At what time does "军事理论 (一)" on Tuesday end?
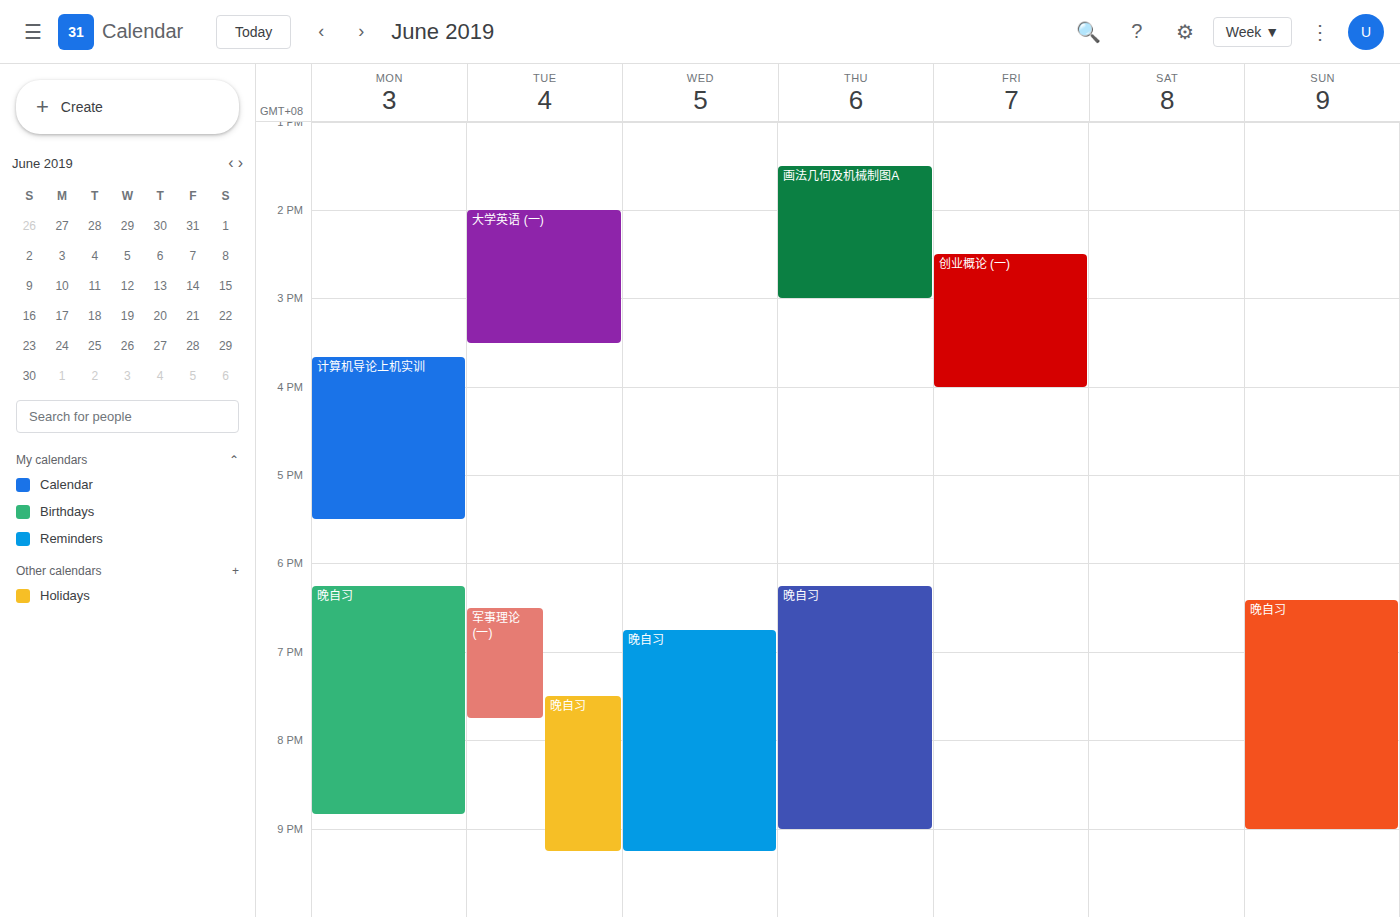
7:45 PM